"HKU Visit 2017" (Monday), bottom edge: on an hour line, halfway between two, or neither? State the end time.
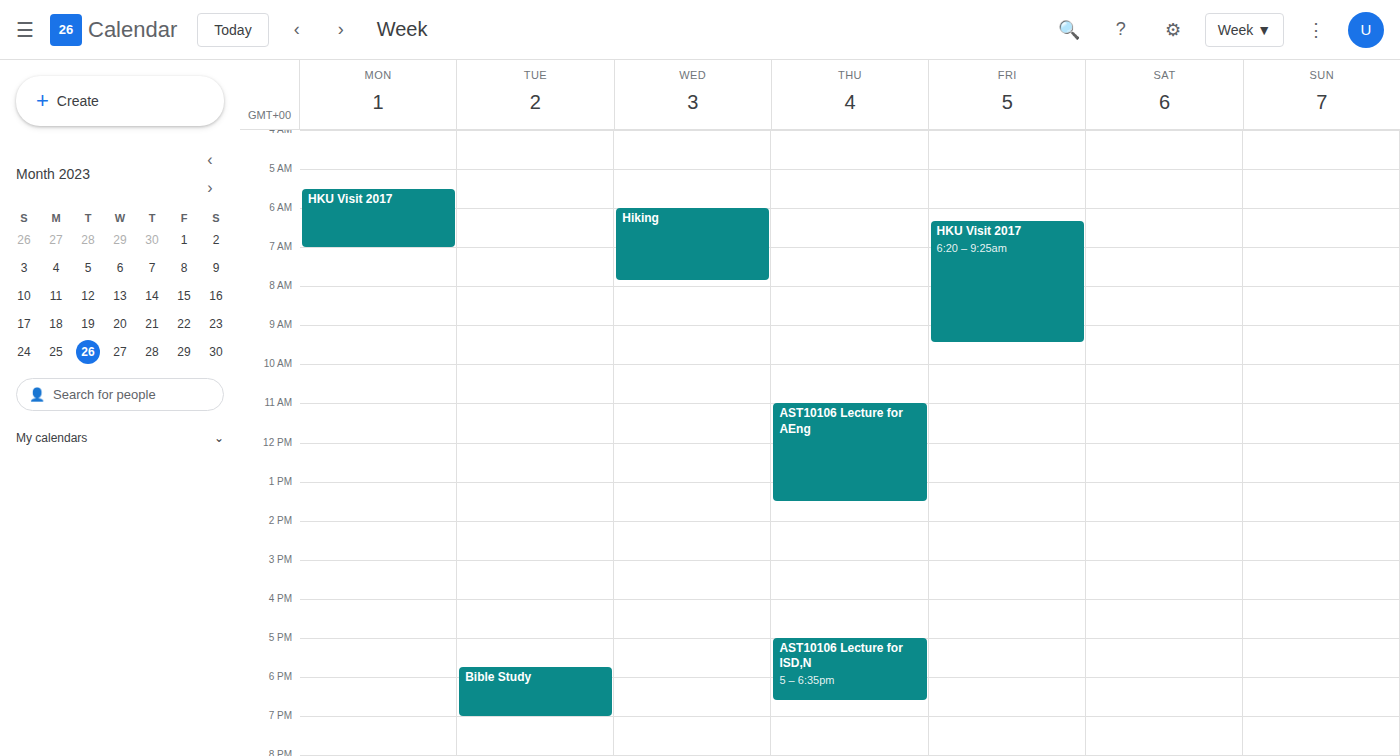
7:00 AM -- exactly on the 7 AM line.